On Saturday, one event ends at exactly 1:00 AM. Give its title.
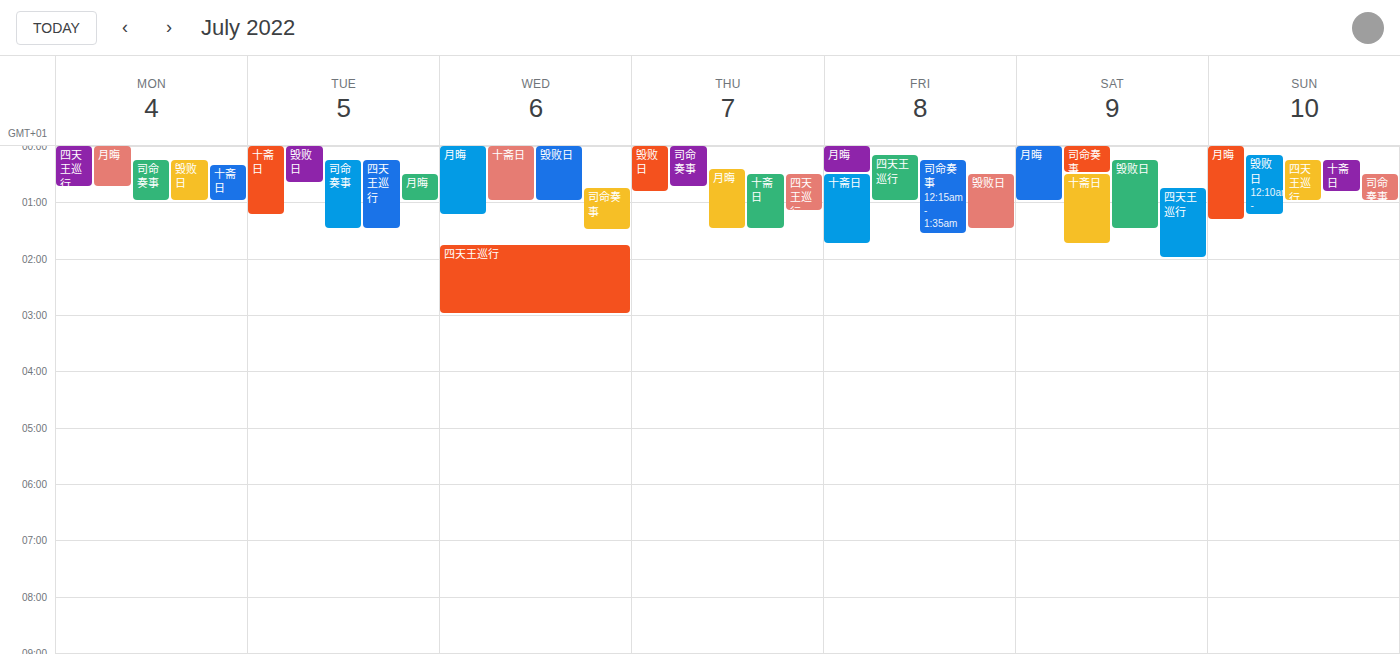
"月晦"